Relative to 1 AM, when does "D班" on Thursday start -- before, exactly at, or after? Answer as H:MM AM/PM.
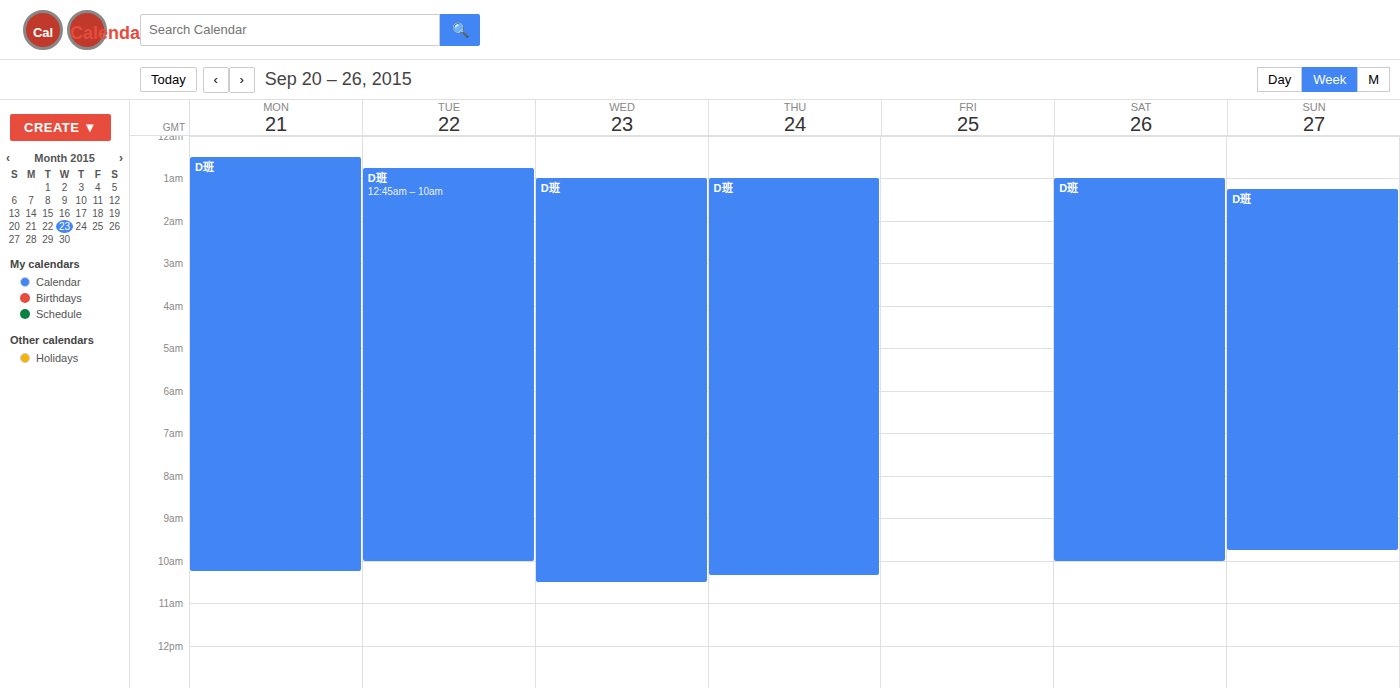
1:00 AM -- exactly at 1 AM, on the 1 AM line.